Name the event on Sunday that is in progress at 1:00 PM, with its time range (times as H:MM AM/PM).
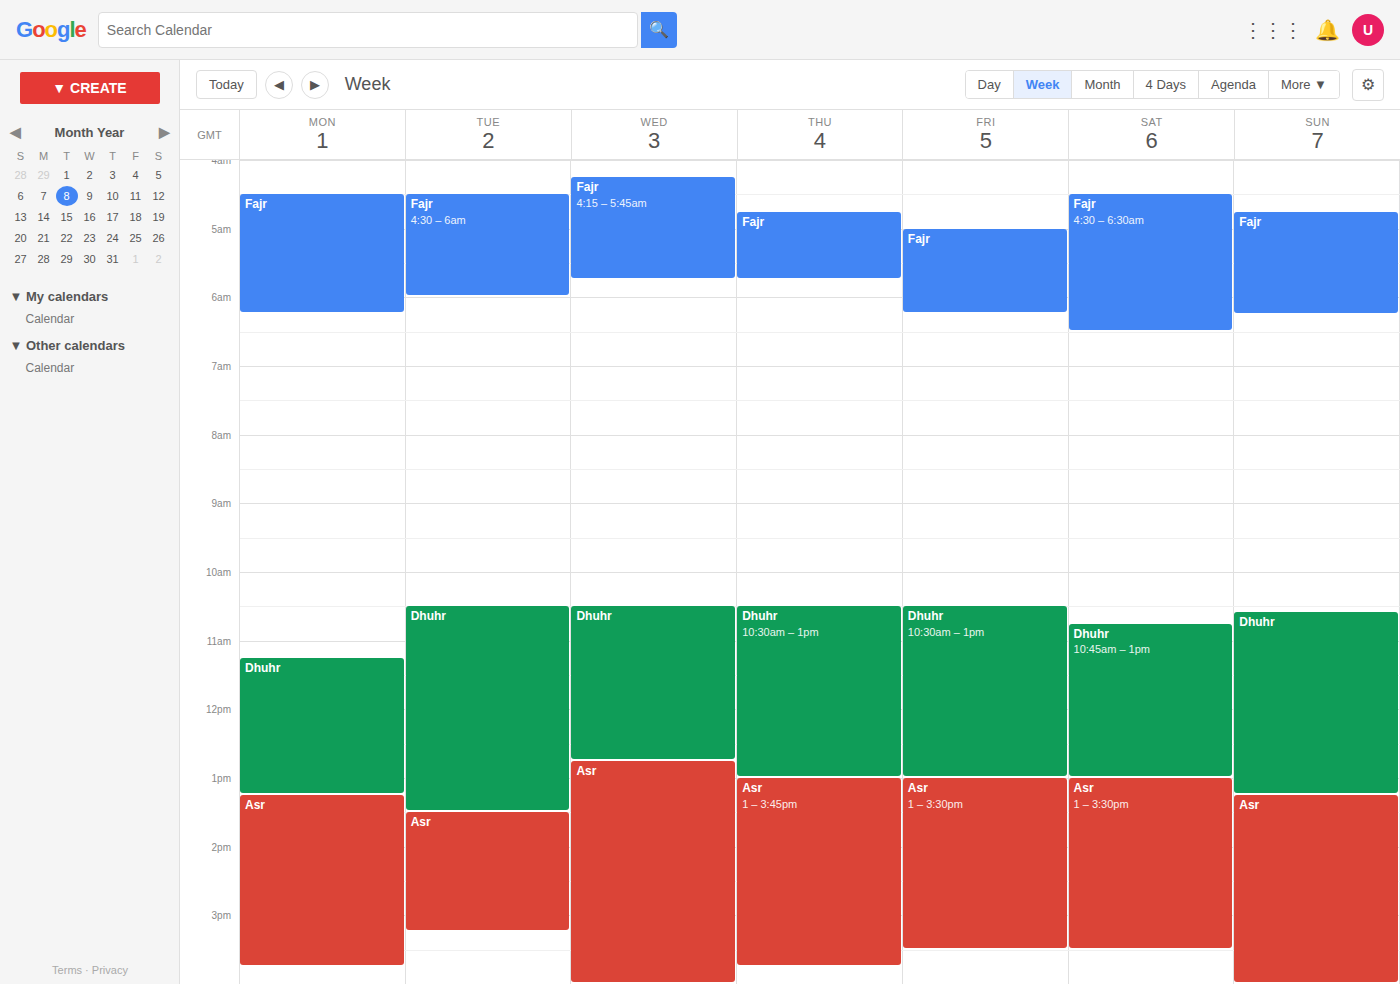
"Dhuhr", 10:35 AM to 1:15 PM